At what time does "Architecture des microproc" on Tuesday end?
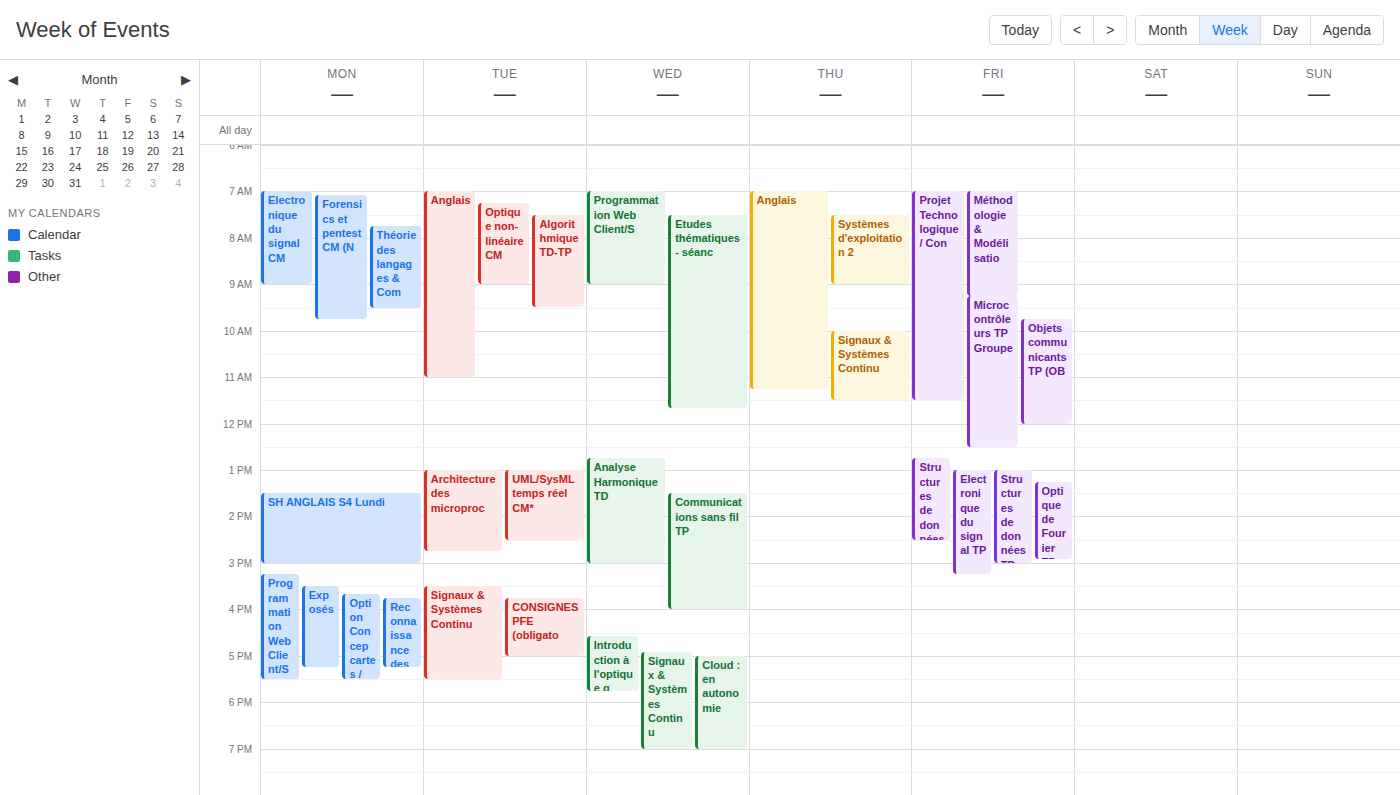
2:45 PM